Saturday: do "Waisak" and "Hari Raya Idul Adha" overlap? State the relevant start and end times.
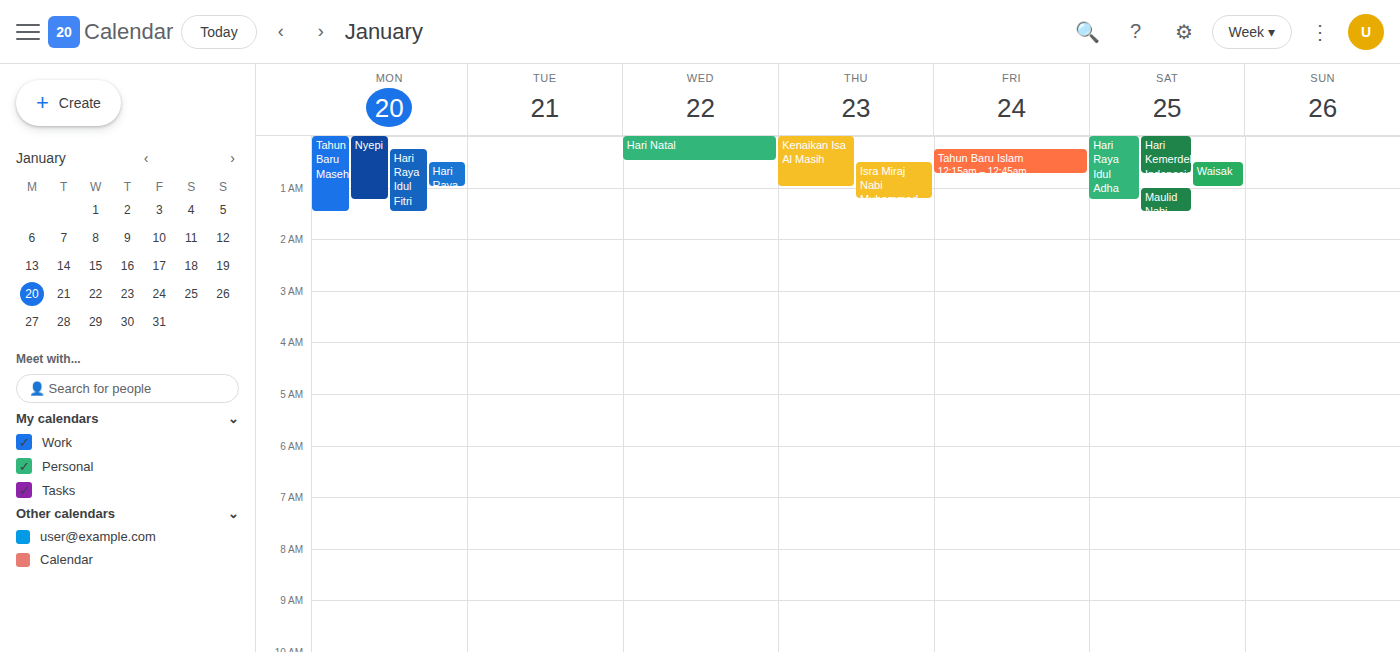
"Waisak" runs 12:30 AM to 1:00 AM, inside "Hari Raya Idul Adha" -- they overlap.